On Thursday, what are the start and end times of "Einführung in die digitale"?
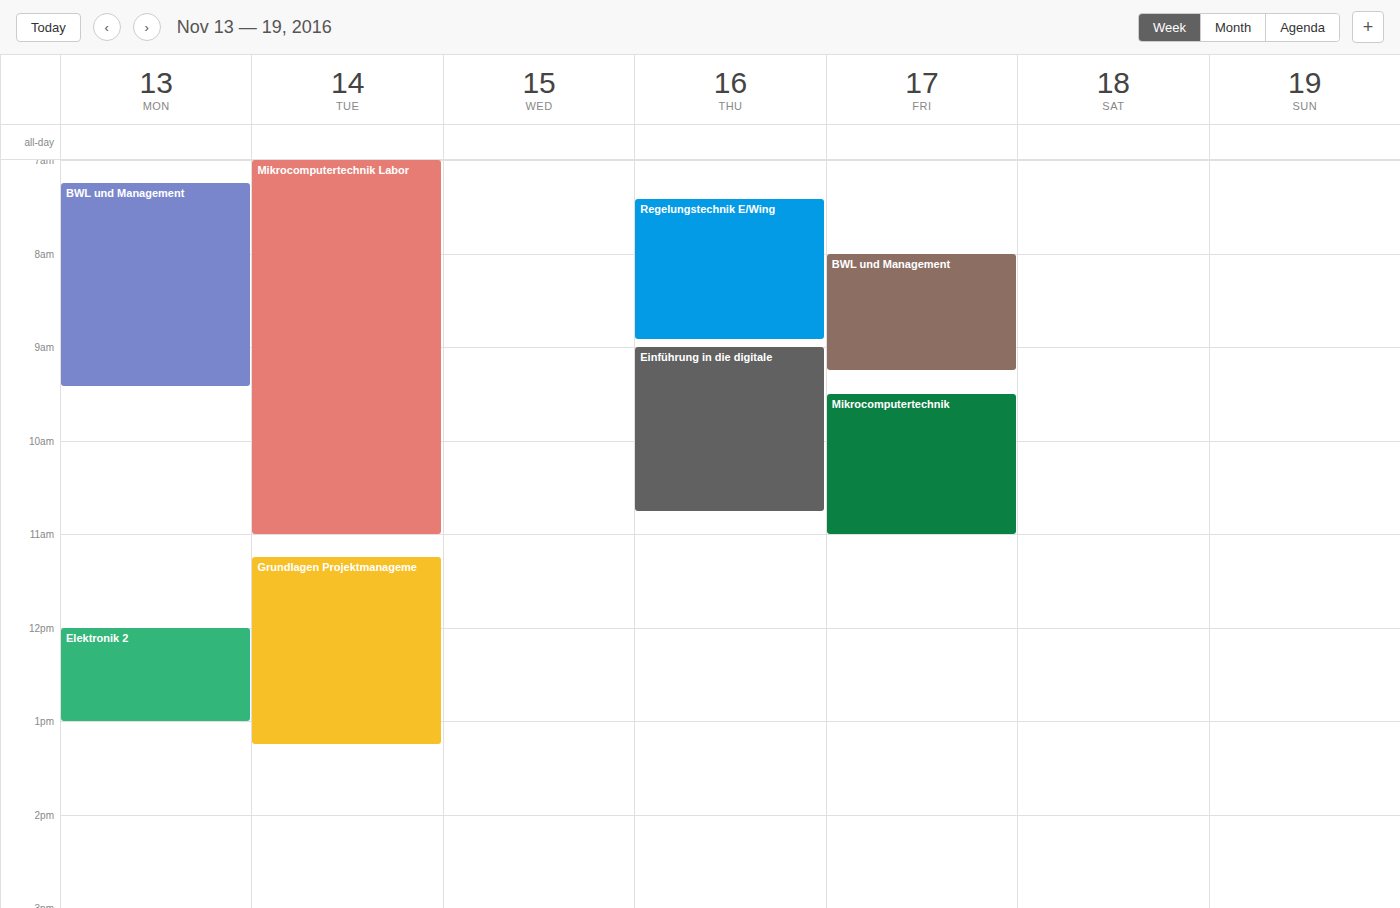
9:00 AM to 10:45 AM